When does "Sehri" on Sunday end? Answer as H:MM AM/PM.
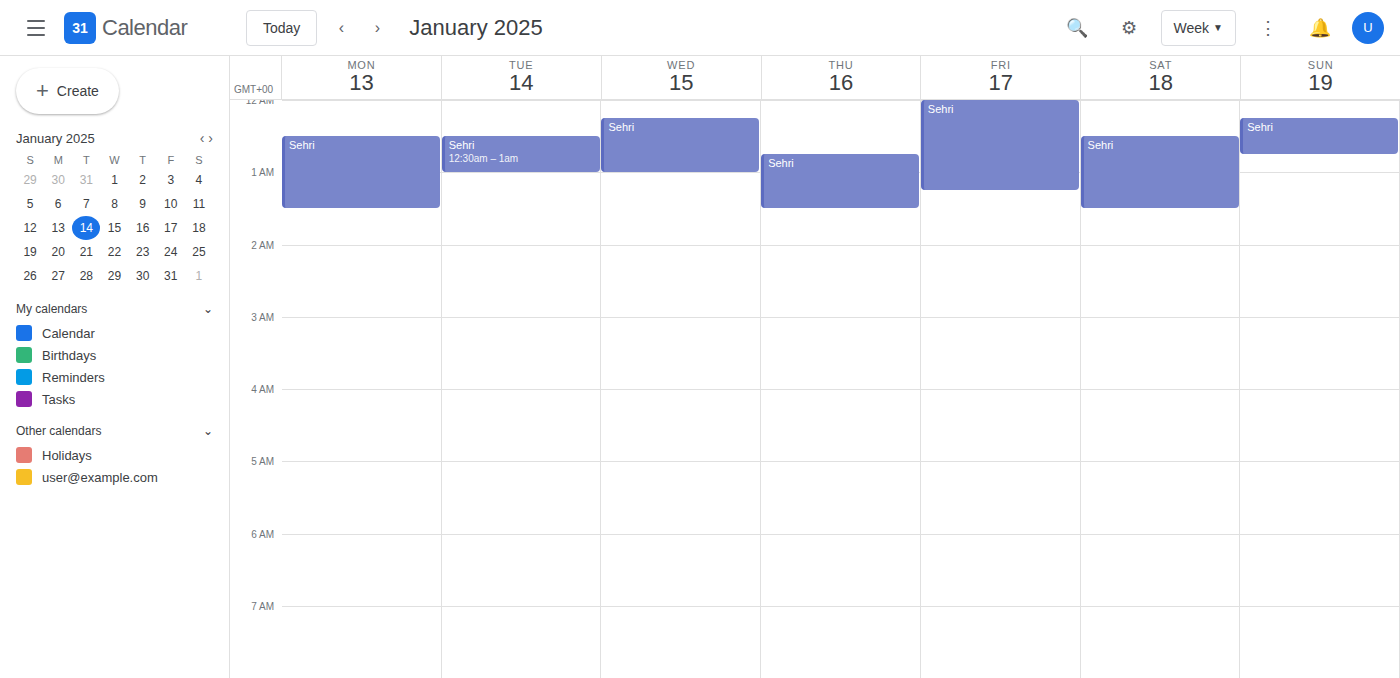
12:45 AM